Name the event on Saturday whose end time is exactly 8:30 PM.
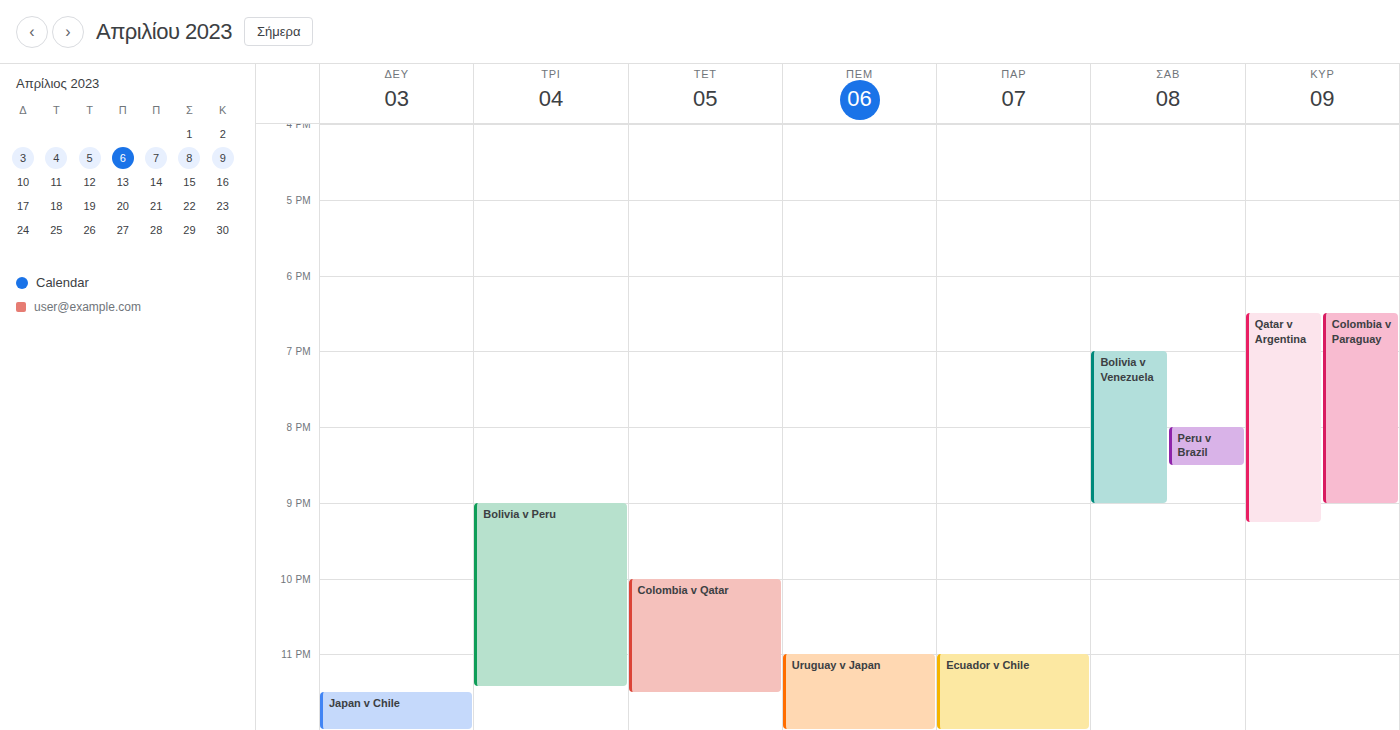
"Peru v Brazil"